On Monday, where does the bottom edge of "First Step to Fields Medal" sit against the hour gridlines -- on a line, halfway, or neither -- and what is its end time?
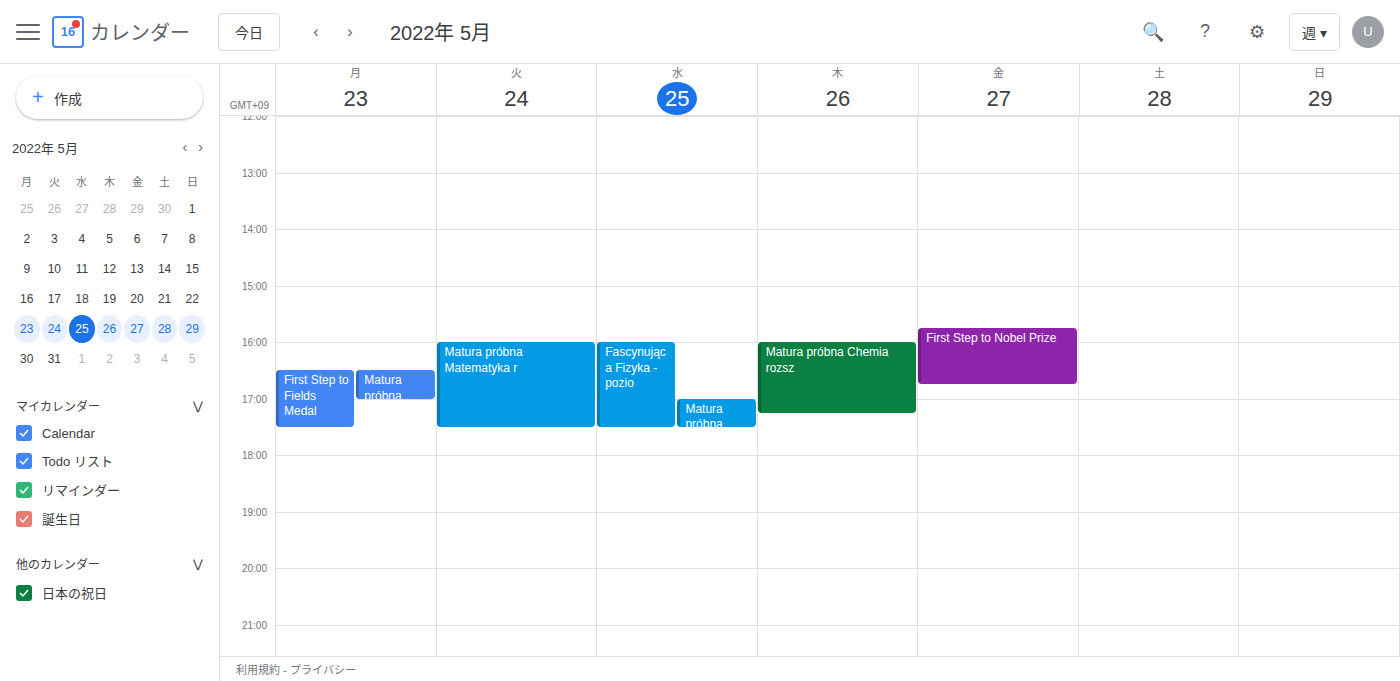
17:30 -- halfway between the 17:00 and 18:00 lines.